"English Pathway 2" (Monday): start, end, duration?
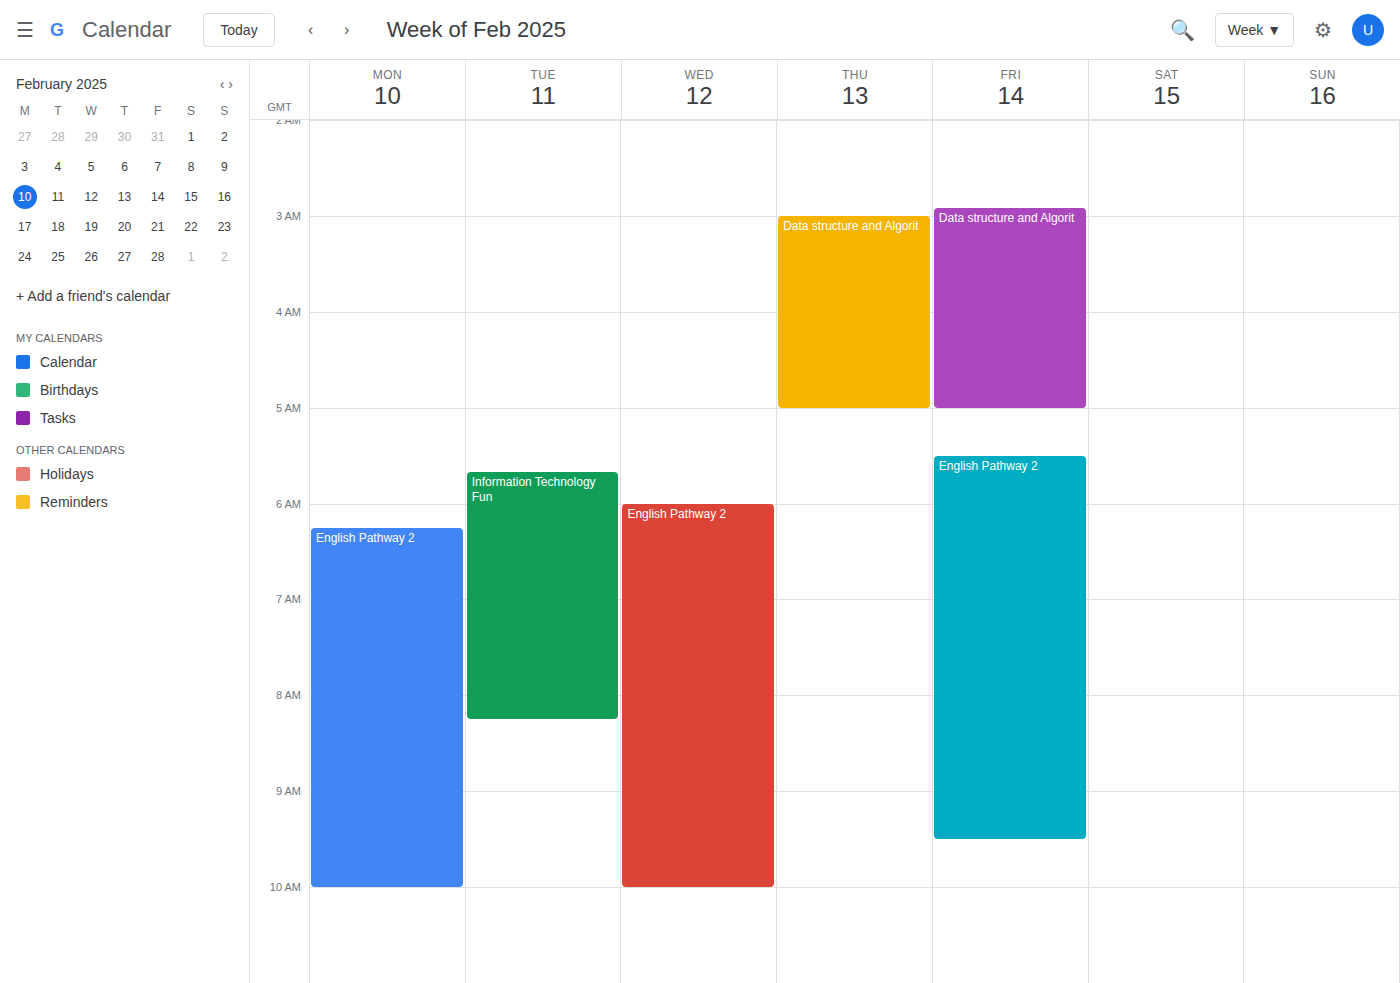
6:15 AM to 10:00 AM, 3 hours 45 minutes